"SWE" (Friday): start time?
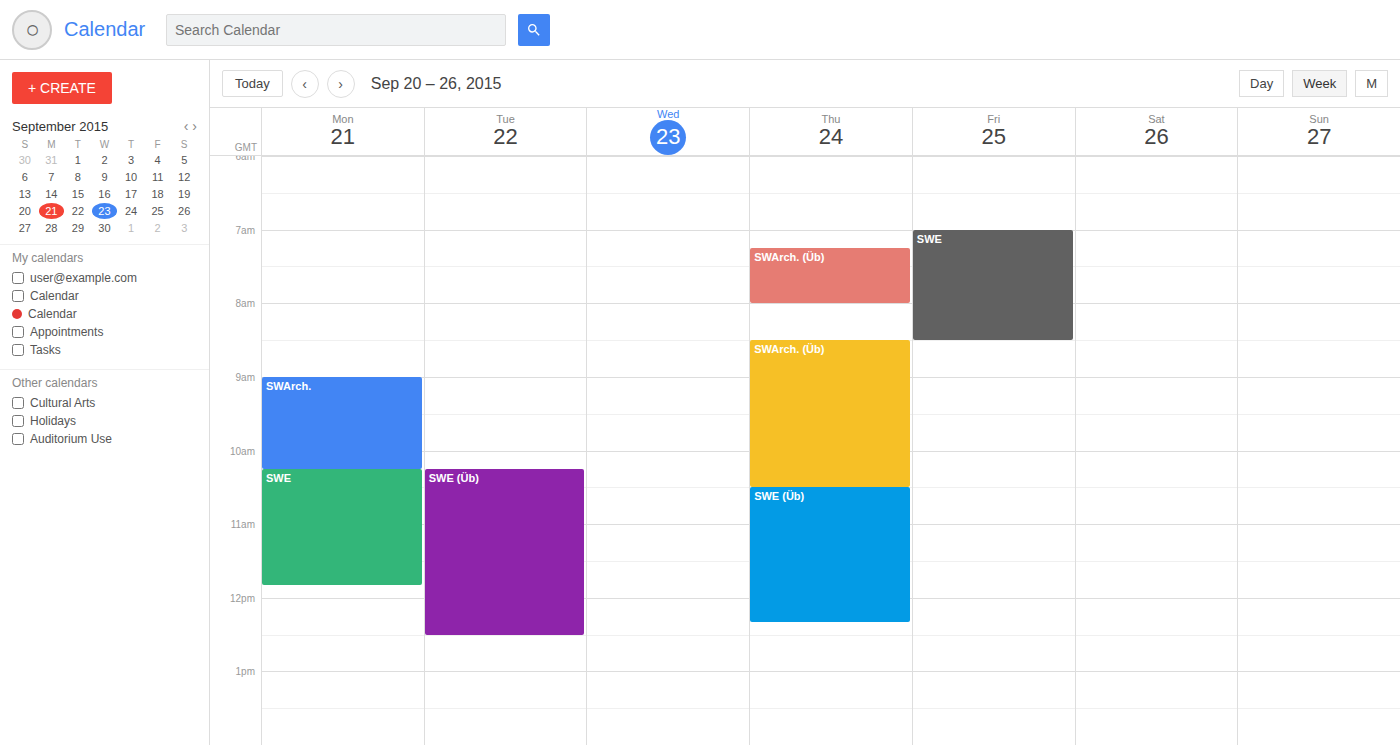
7:00 AM